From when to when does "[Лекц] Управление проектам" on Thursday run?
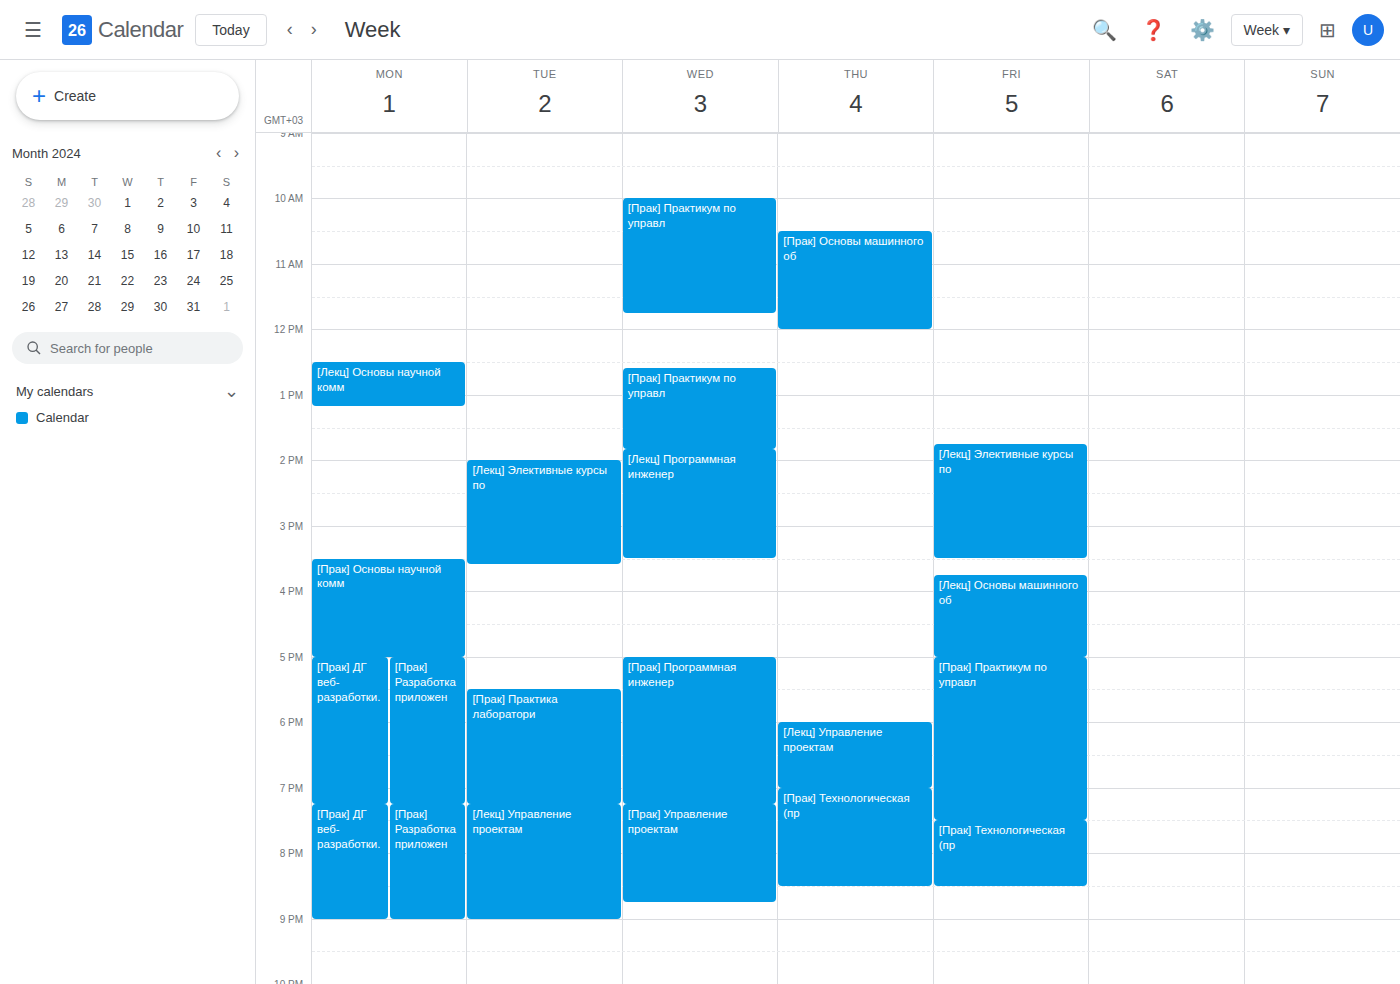
6:00 PM to 7:00 PM